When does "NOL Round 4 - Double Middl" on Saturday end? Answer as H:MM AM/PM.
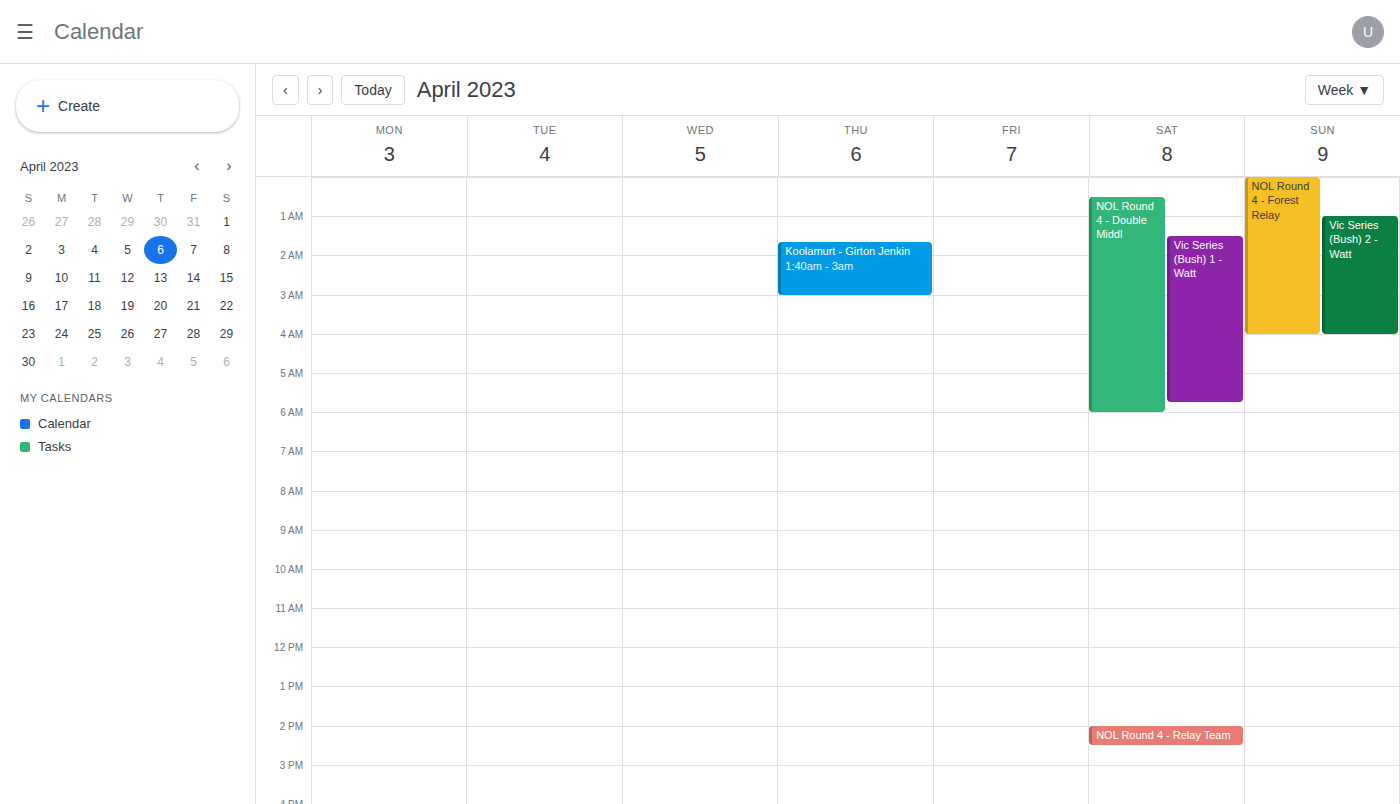
6:00 AM